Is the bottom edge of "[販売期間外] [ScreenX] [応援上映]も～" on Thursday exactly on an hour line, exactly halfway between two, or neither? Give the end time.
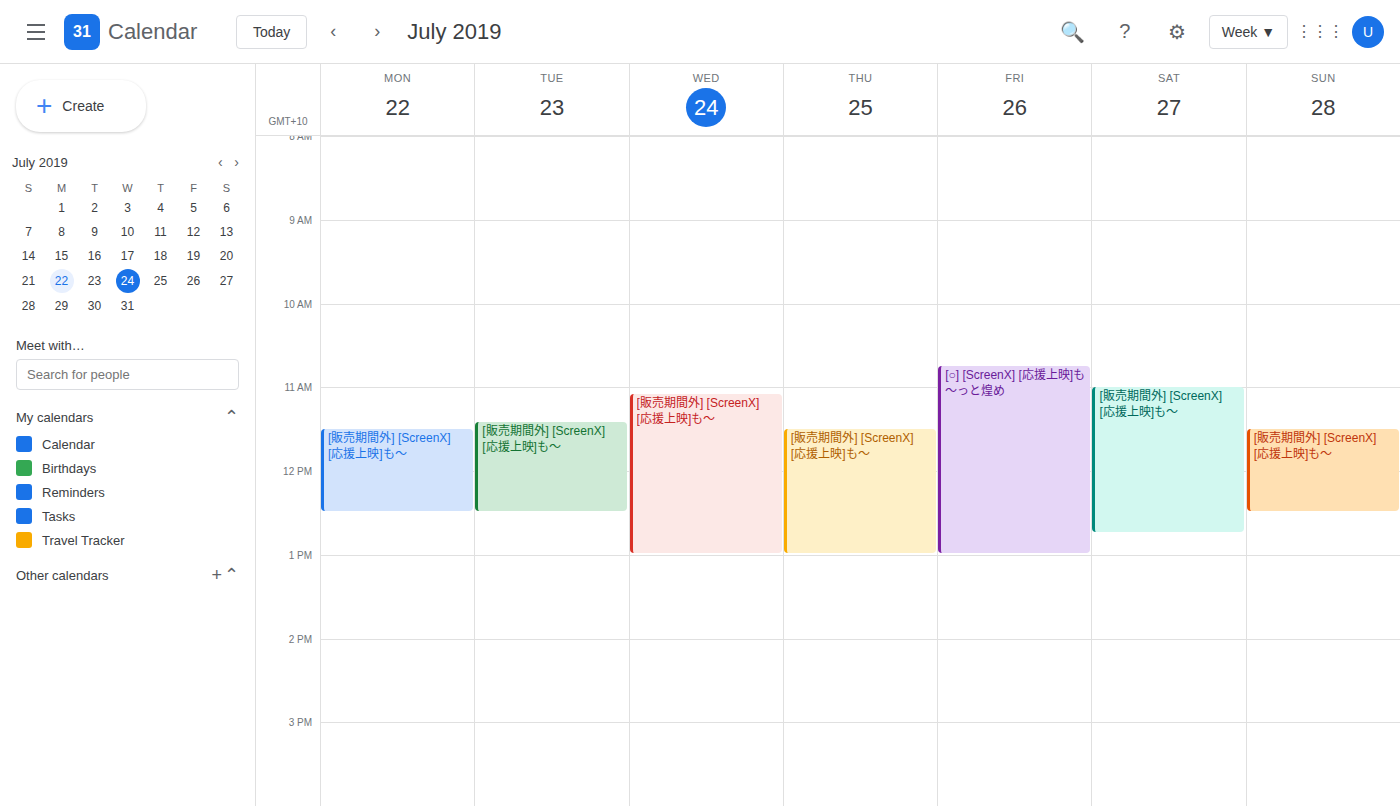
1:00 PM -- exactly on the 1 PM line.